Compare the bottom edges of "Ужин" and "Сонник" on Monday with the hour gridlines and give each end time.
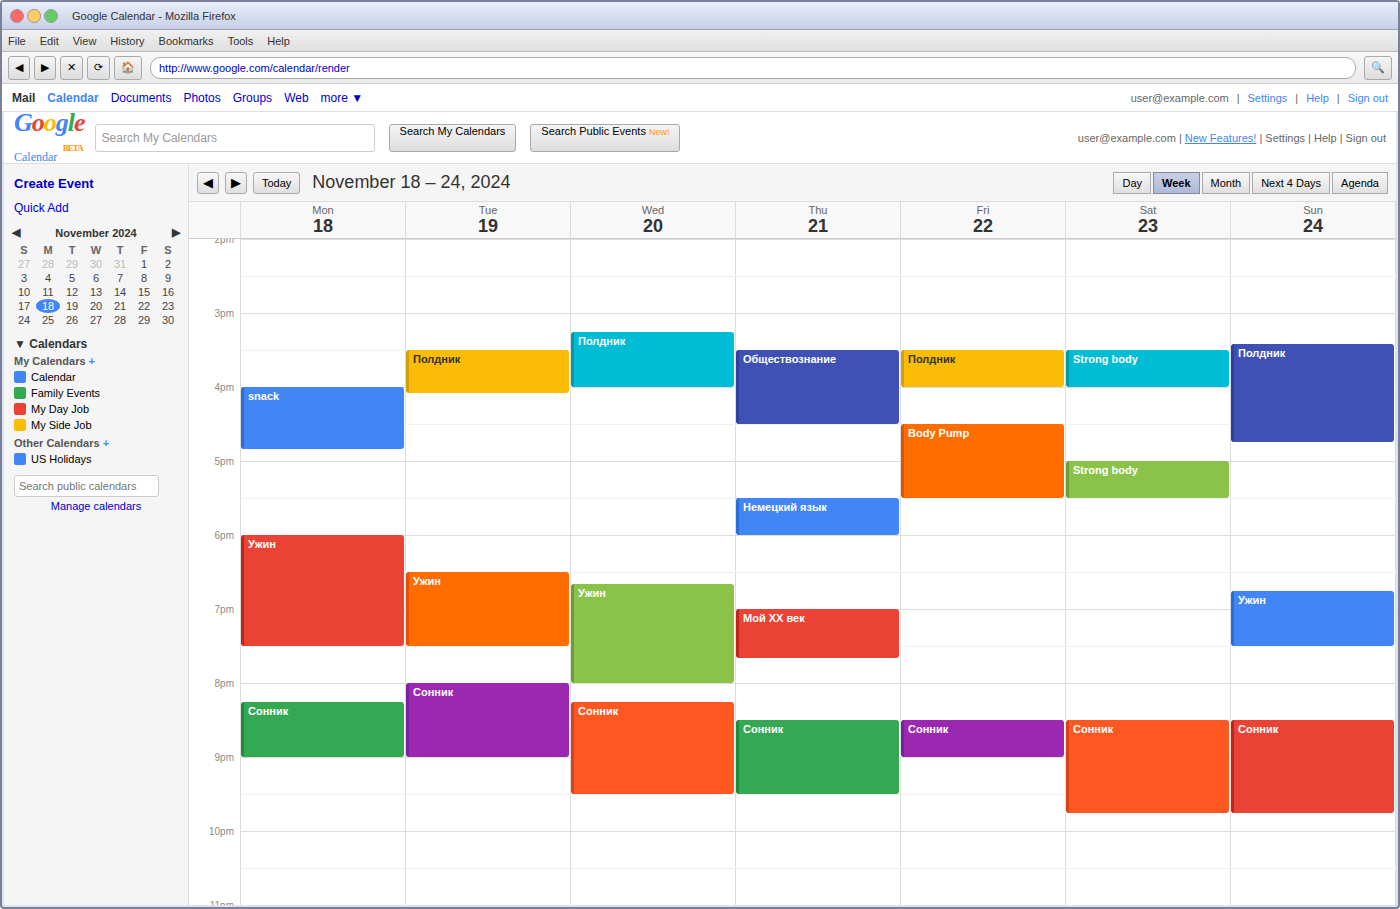
"Ужин": 7:30 PM, halfway between the 7 PM and 8 PM lines. "Сонник": 9:00 PM, exactly on the 9 PM line.